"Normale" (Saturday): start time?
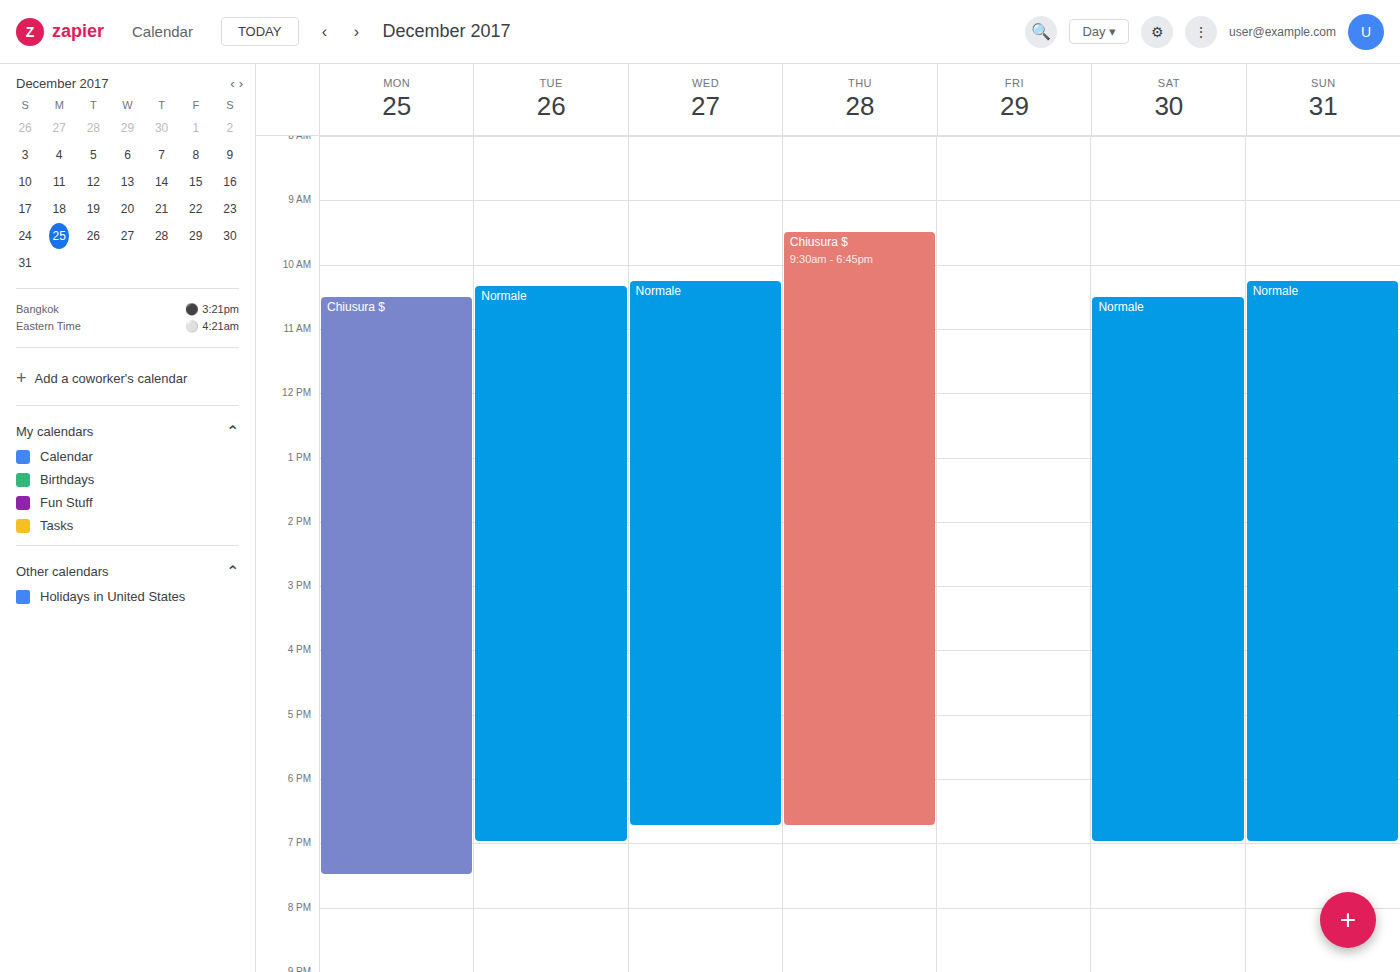
10:30 AM